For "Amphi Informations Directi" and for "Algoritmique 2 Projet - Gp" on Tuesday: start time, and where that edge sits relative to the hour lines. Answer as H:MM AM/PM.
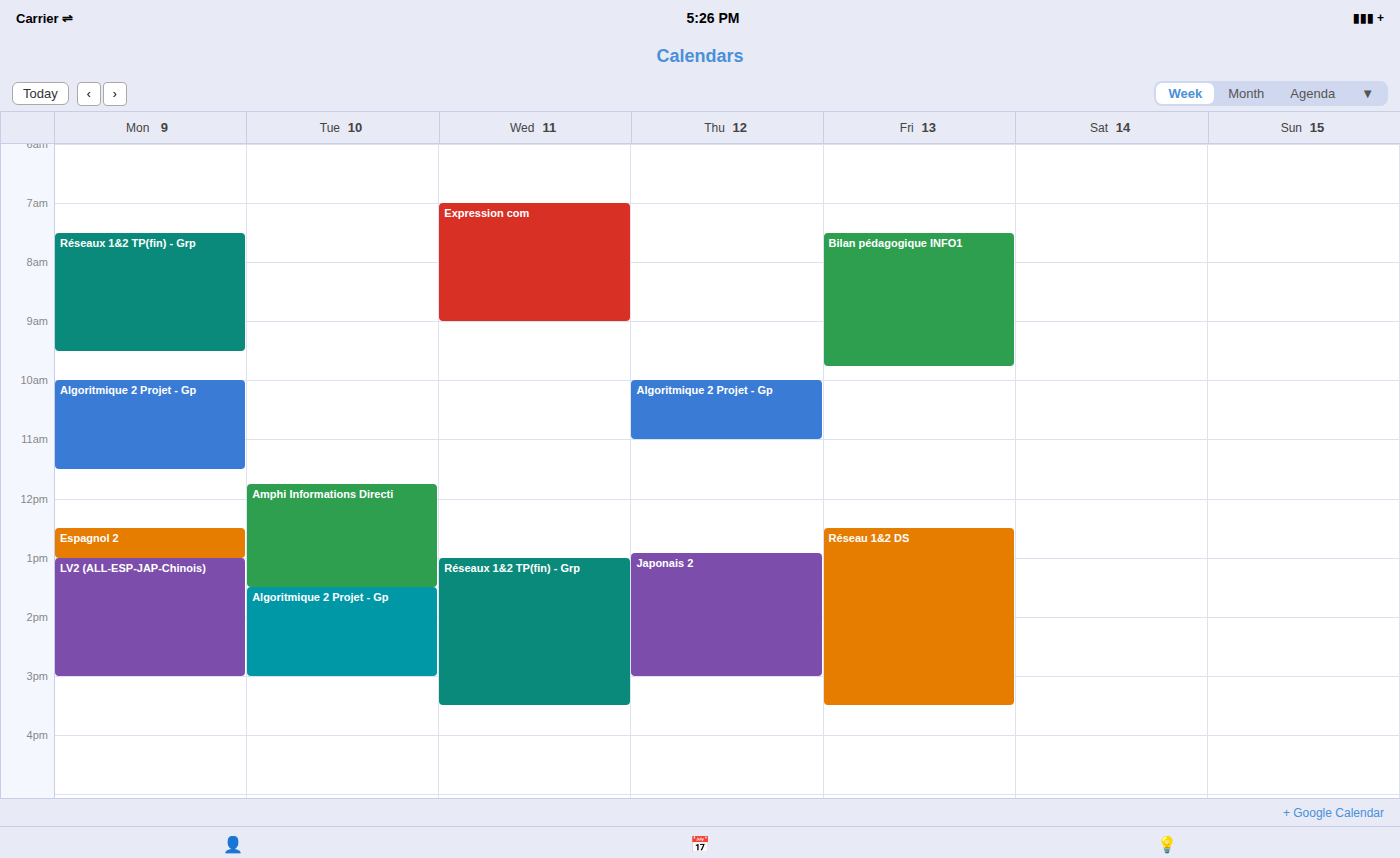
"Amphi Informations Directi": 11:45 AM, neither: three quarters of the way from the 11 AM line to the 12 PM line. "Algoritmique 2 Projet - Gp": 1:30 PM, halfway between the 1 PM and 2 PM lines.